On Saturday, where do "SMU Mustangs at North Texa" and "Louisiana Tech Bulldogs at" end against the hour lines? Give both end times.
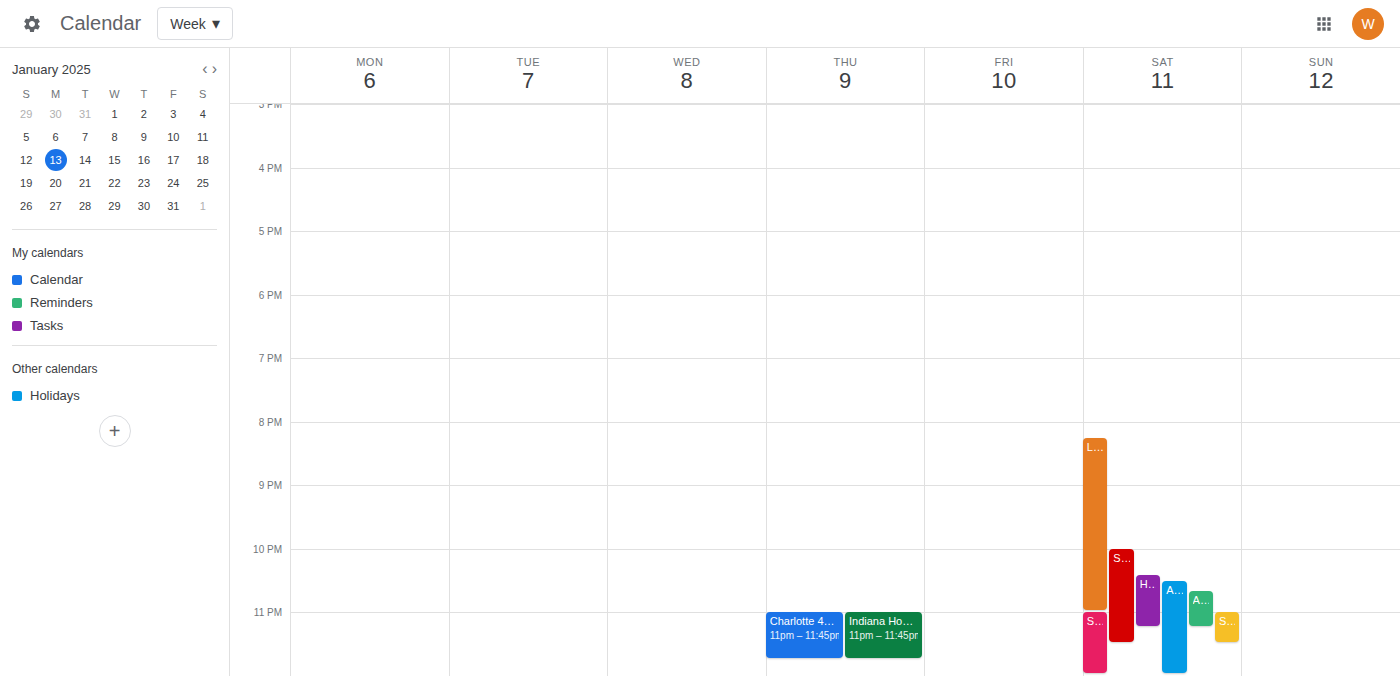
"SMU Mustangs at North Texa": 11:30 PM, halfway between the 11 PM and 12 AM lines. "Louisiana Tech Bulldogs at": 11:00 PM, exactly on the 11 PM line.